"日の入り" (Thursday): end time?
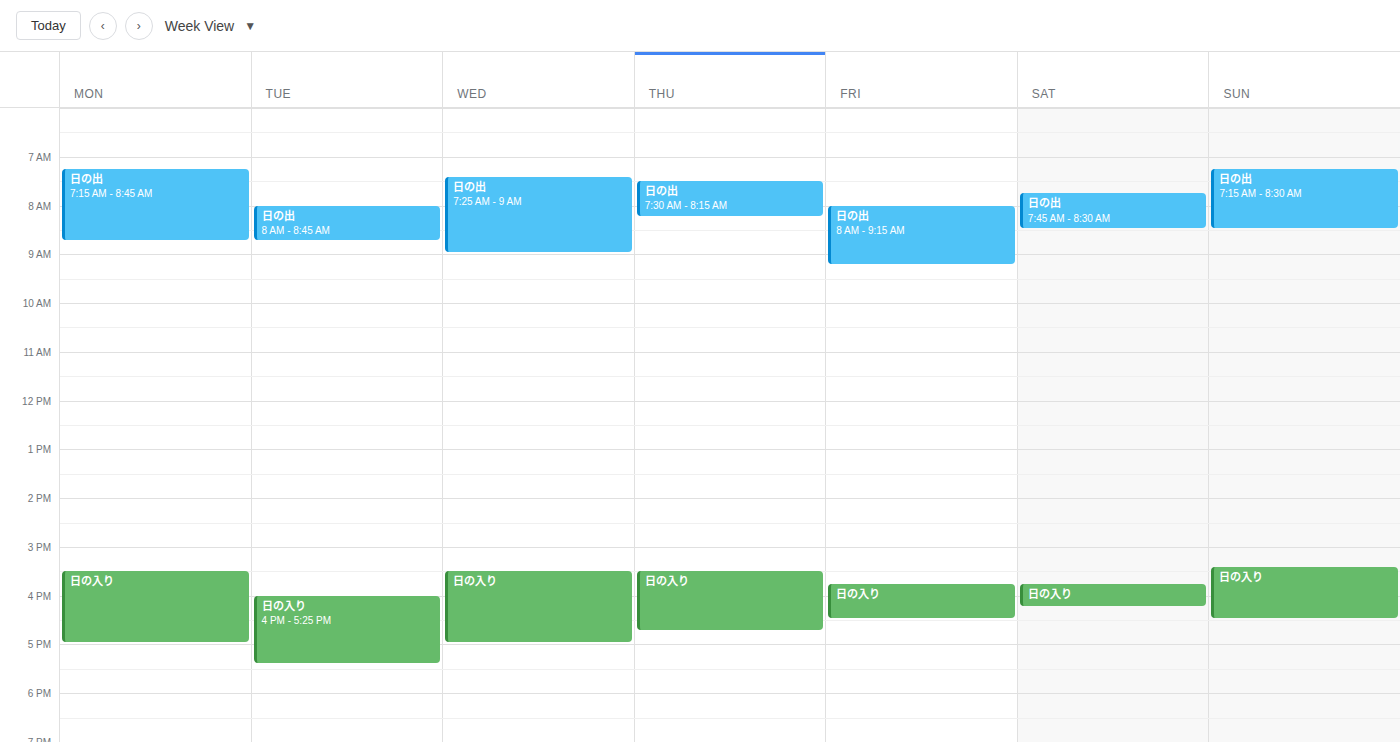
4:45 PM